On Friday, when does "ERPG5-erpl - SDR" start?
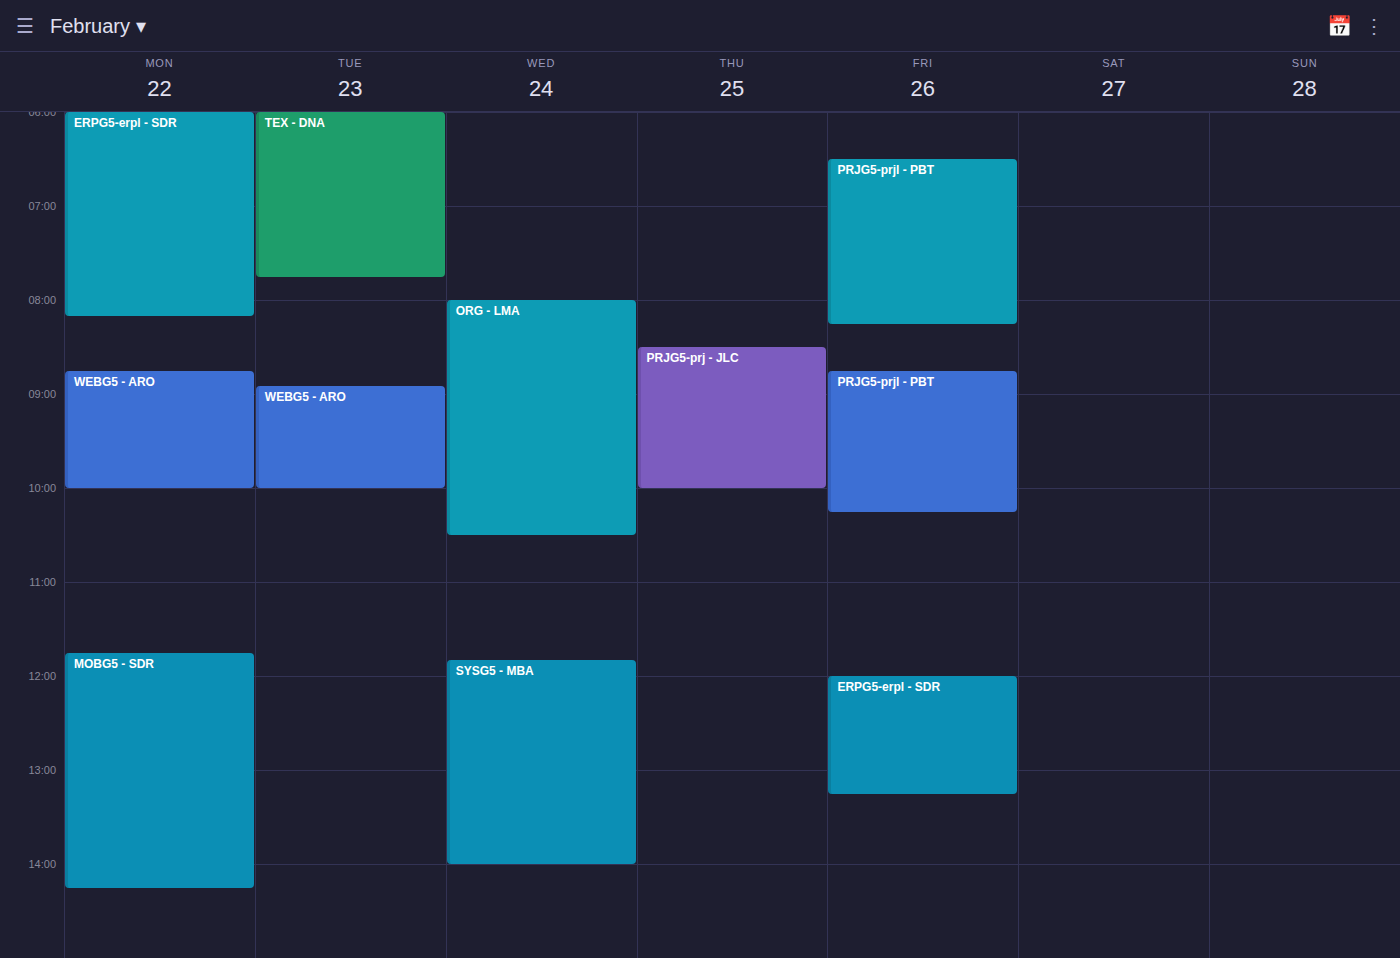
12:00 PM